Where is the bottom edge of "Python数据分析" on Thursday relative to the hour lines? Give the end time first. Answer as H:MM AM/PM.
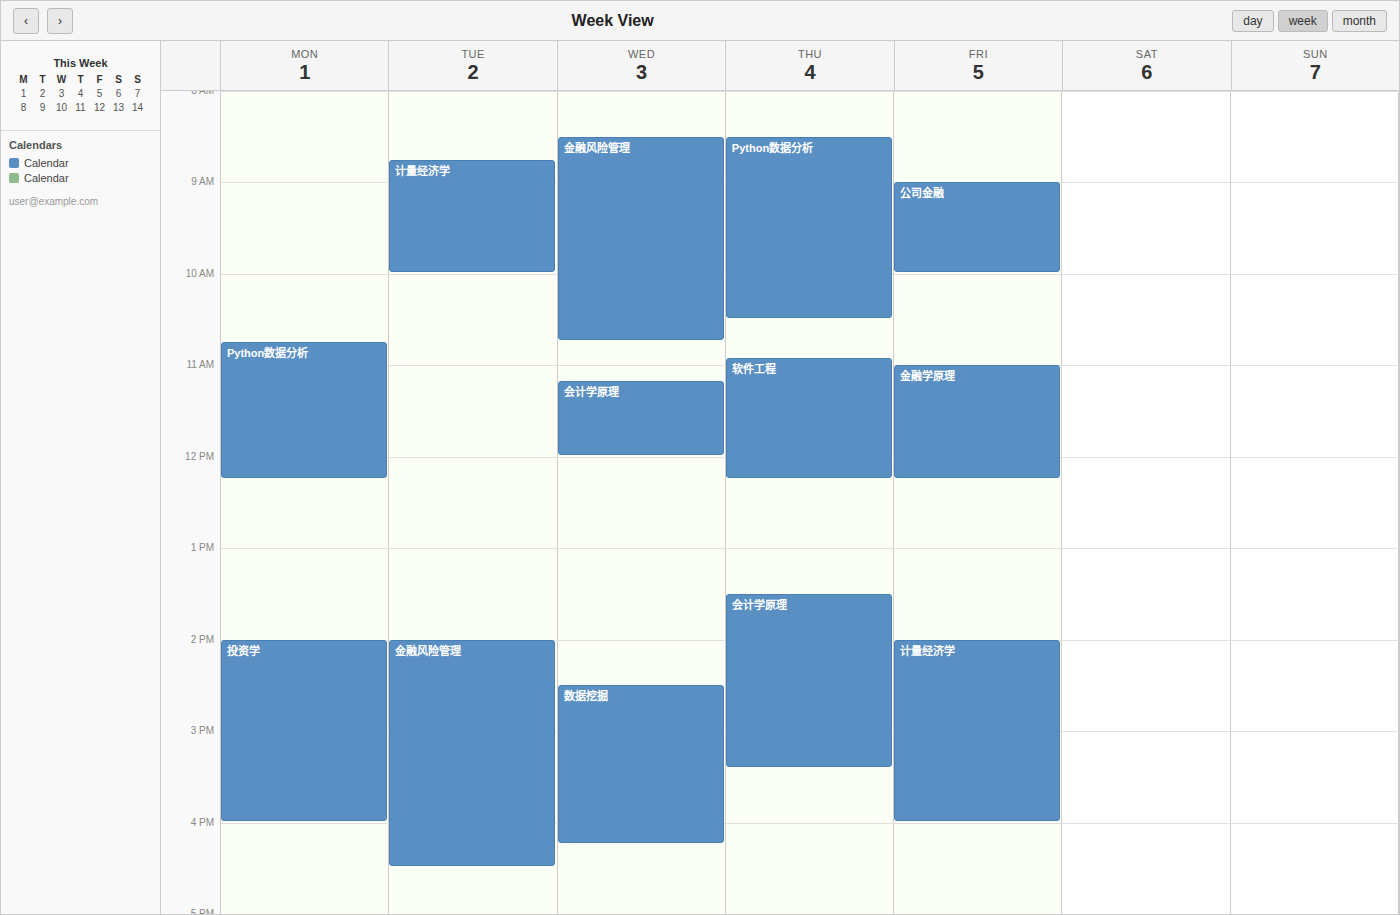
10:30 AM -- halfway between the 10 AM and 11 AM lines.